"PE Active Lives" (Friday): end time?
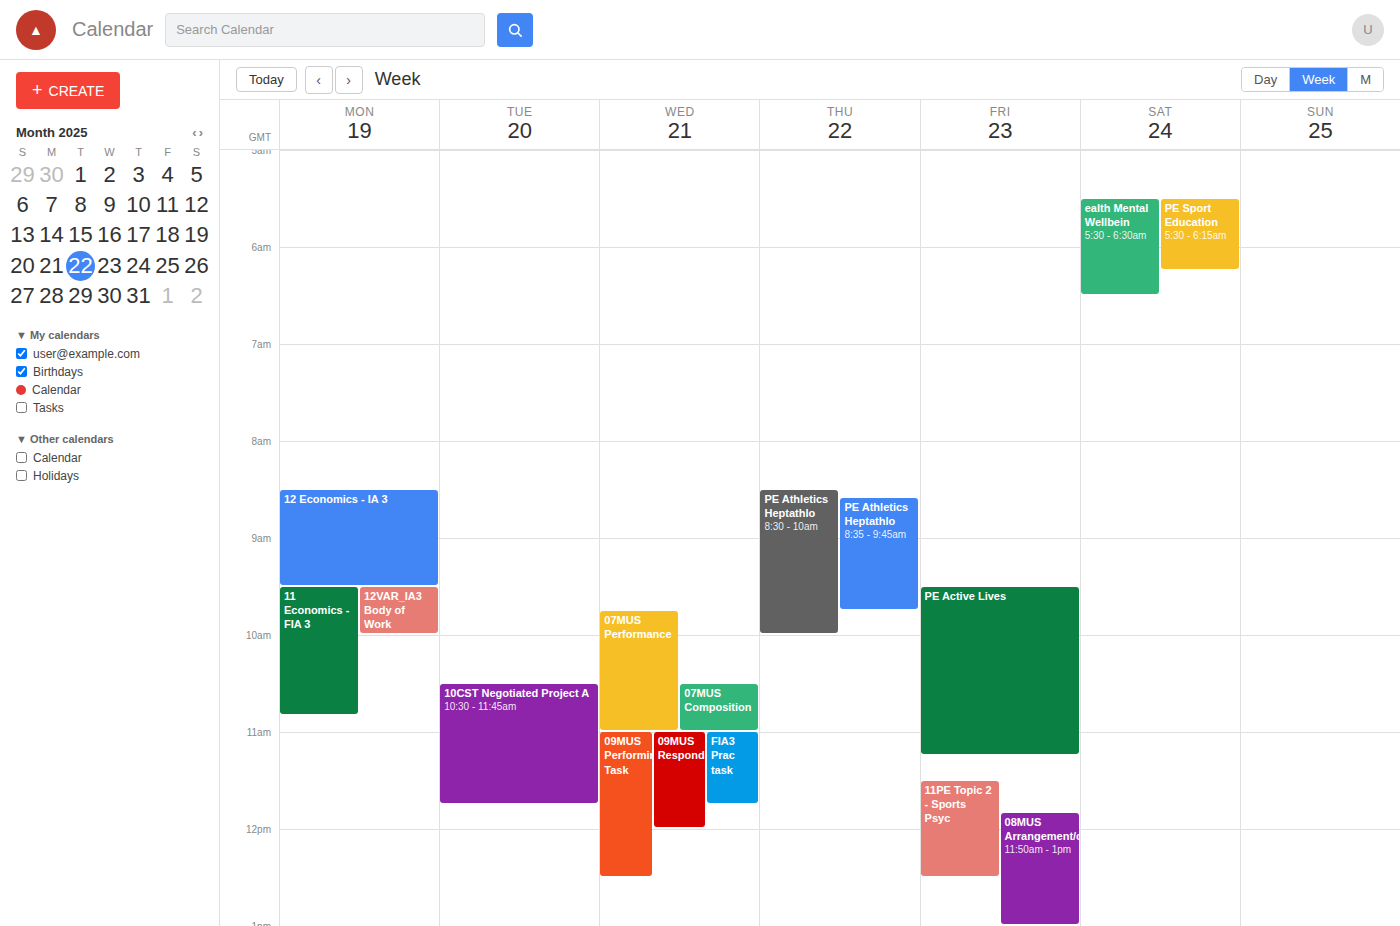
11:15 AM